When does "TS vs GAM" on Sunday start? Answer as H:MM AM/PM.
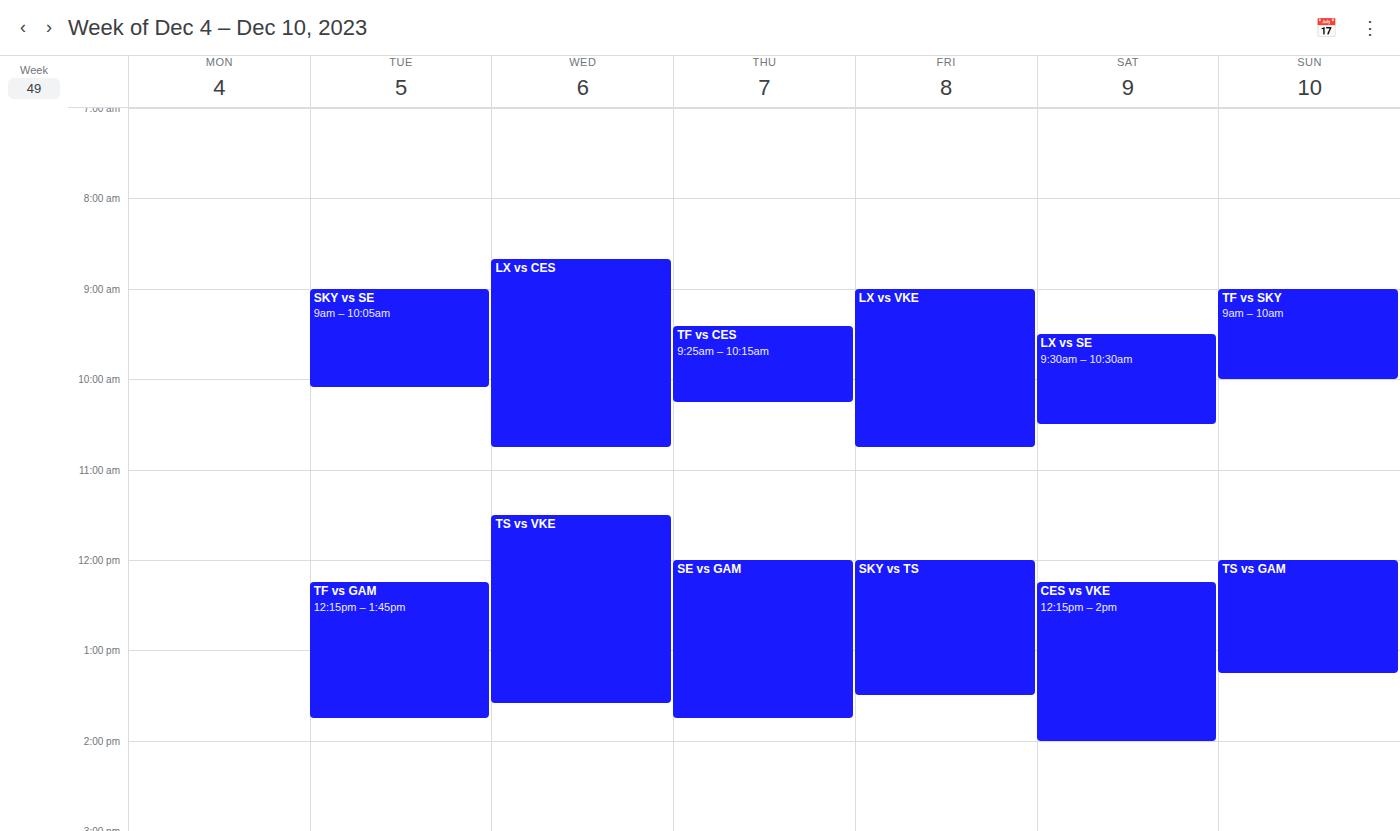
12:00 PM